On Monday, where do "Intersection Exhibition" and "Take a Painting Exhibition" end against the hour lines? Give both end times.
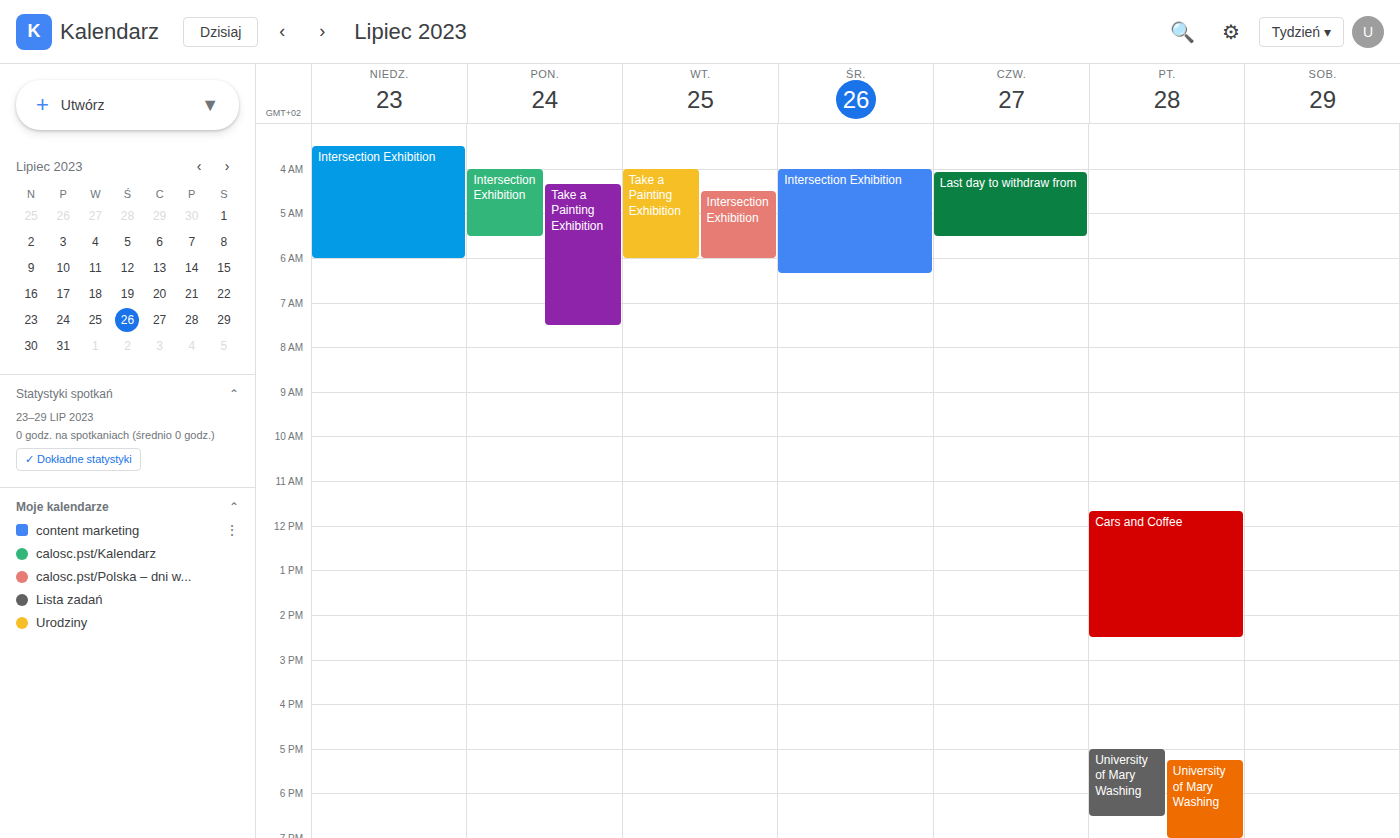
"Intersection Exhibition": 5:30 AM, halfway between the 5 AM and 6 AM lines. "Take a Painting Exhibition": 7:30 AM, halfway between the 7 AM and 8 AM lines.